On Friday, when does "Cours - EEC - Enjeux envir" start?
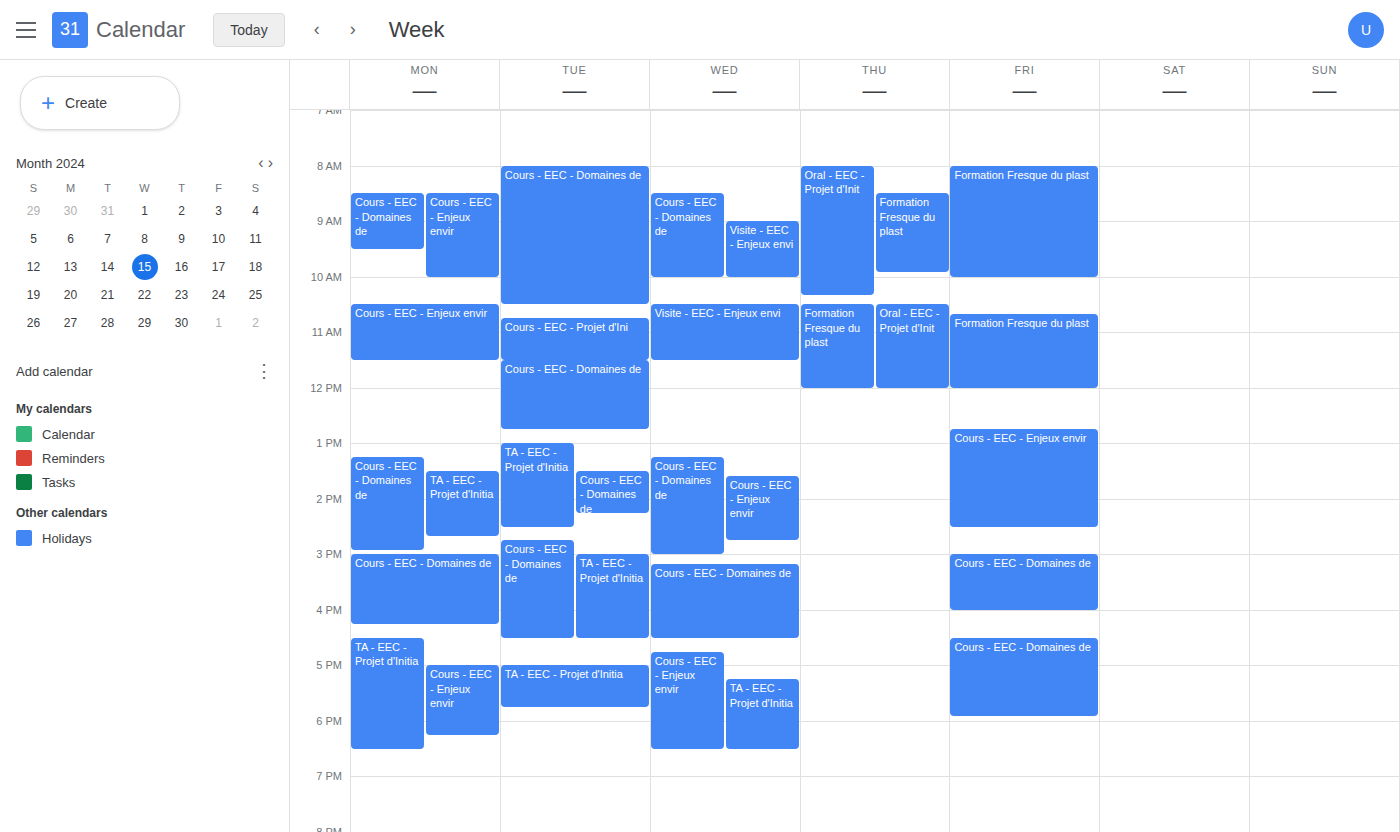
12:45 PM